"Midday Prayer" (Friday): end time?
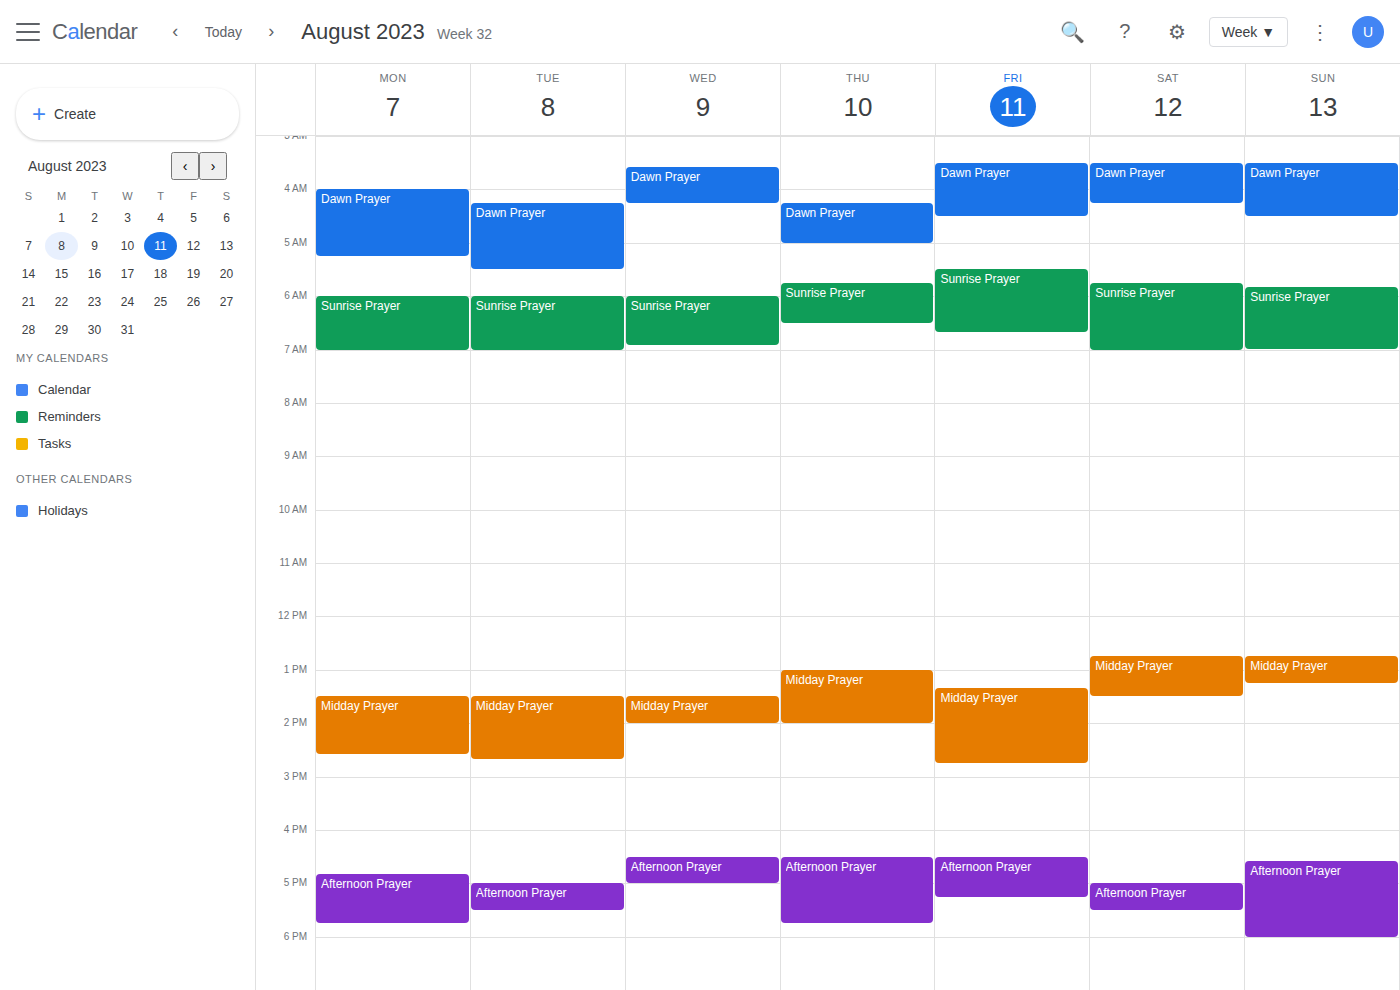
14:45